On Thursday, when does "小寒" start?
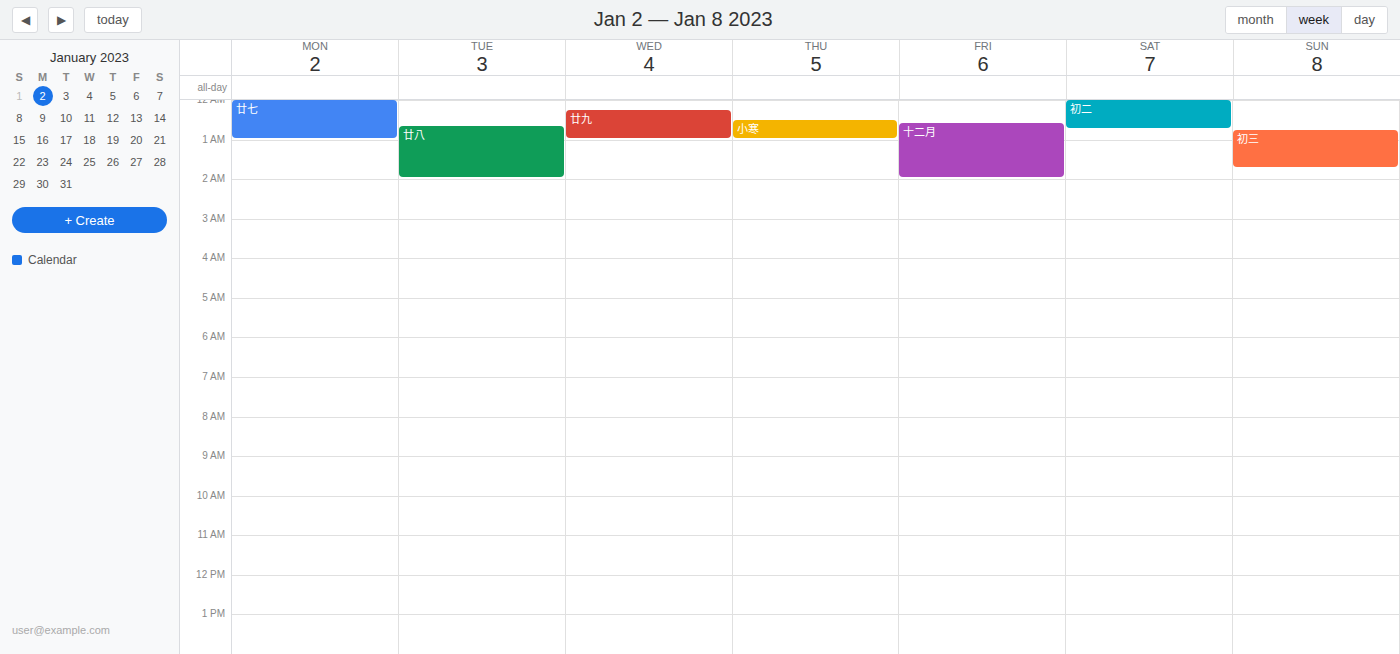
12:30 AM